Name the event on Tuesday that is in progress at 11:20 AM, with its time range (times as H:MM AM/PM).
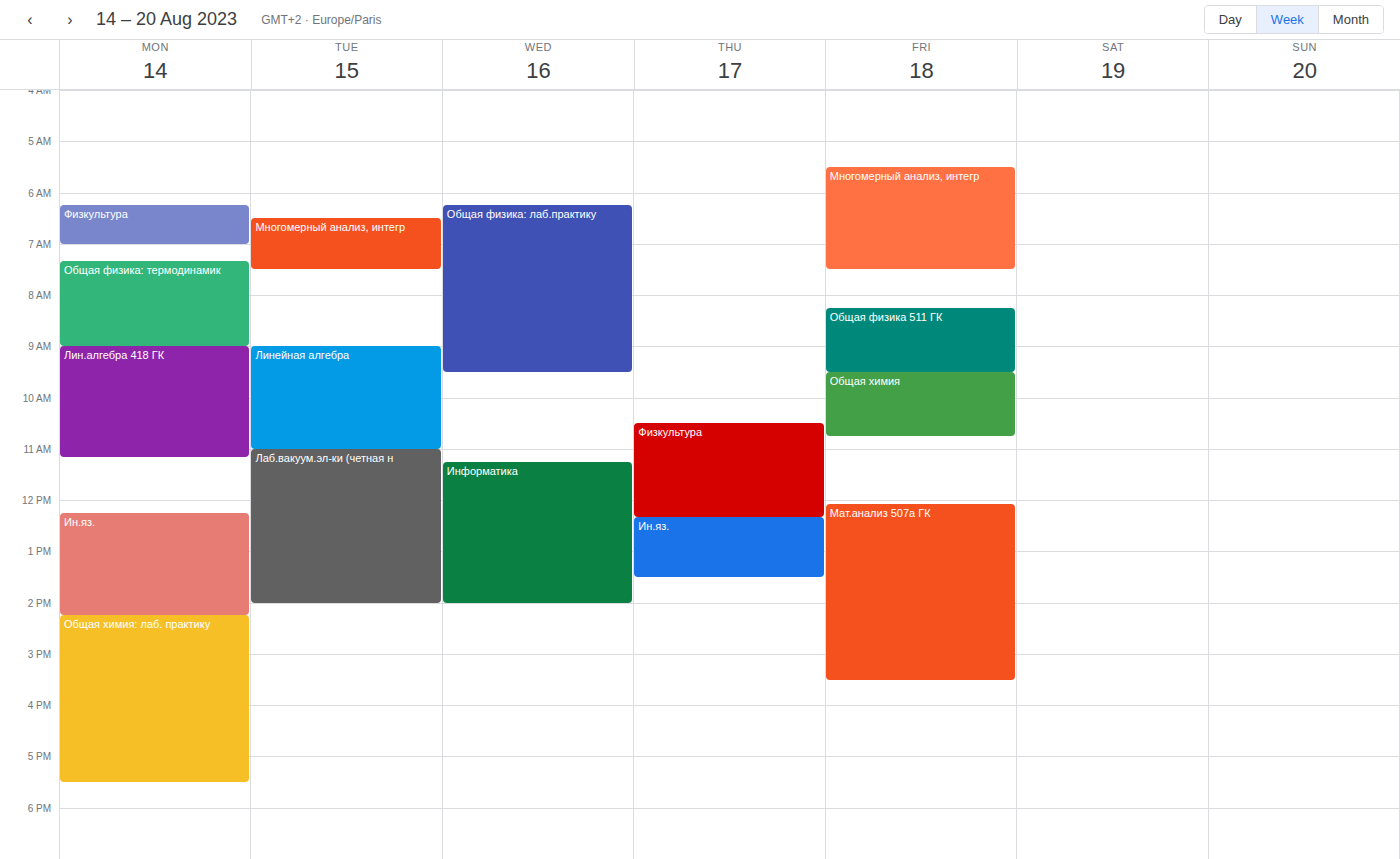
"Лаб.вакуум.эл-ки (четная н", 11:00 AM to 2:00 PM